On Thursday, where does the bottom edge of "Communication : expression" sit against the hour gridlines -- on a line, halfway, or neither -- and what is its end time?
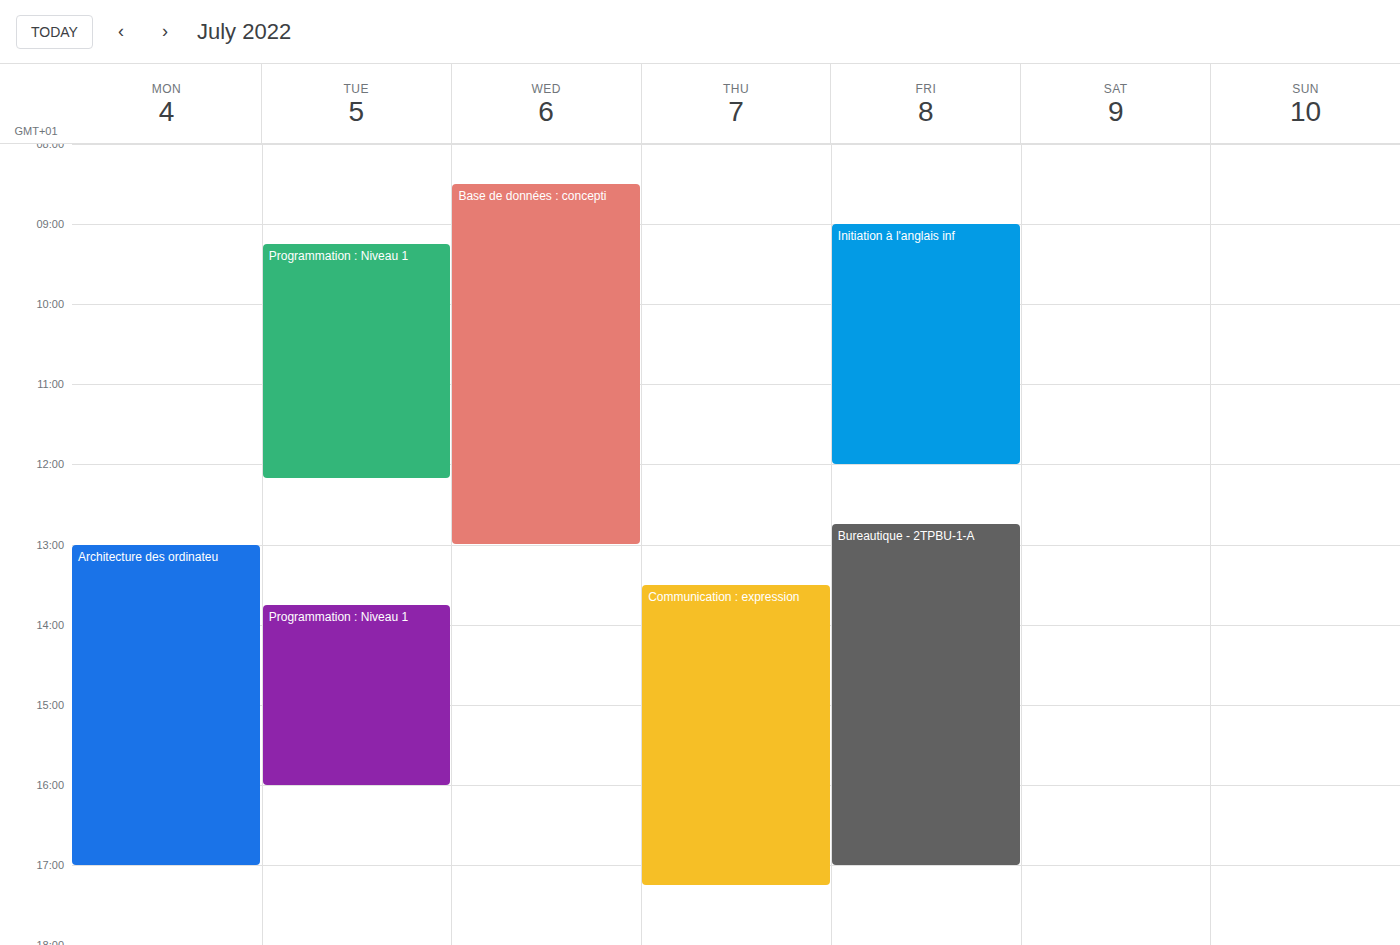
17:15 -- neither: a quarter of the way from the 17:00 line to the 18:00 line.